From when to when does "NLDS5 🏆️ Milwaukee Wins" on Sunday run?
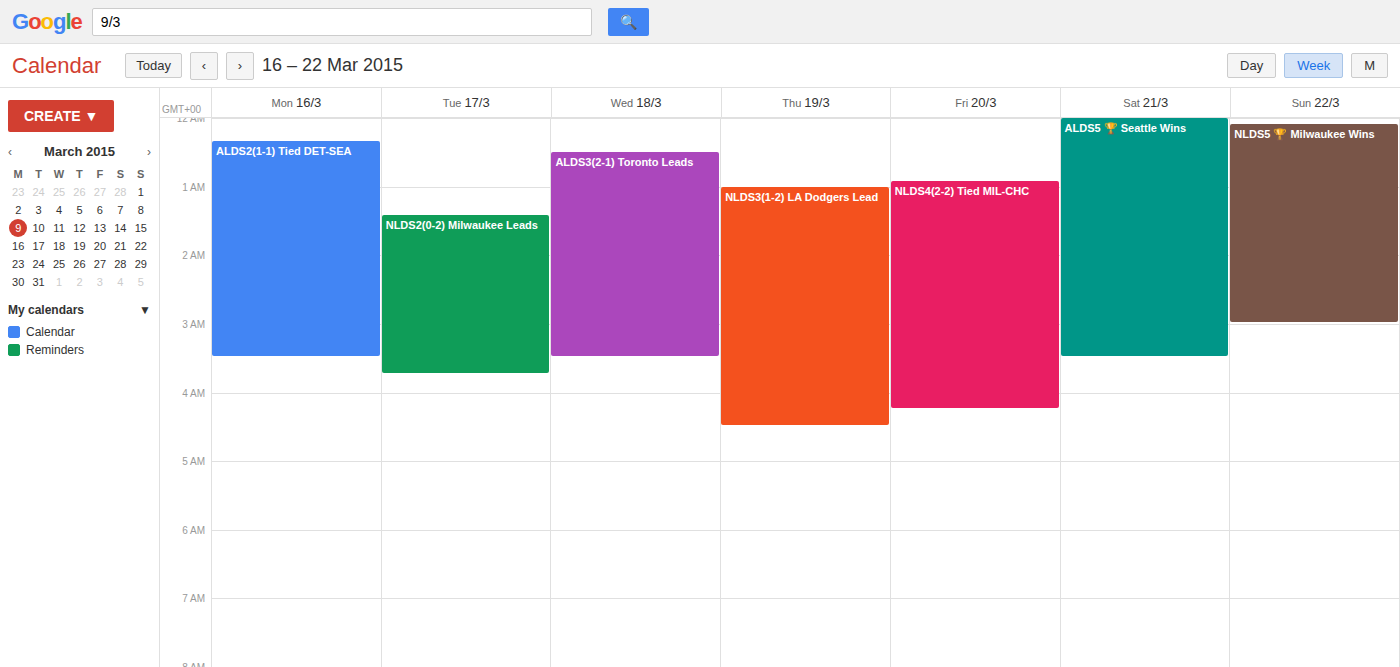
12:05 AM to 3:00 AM